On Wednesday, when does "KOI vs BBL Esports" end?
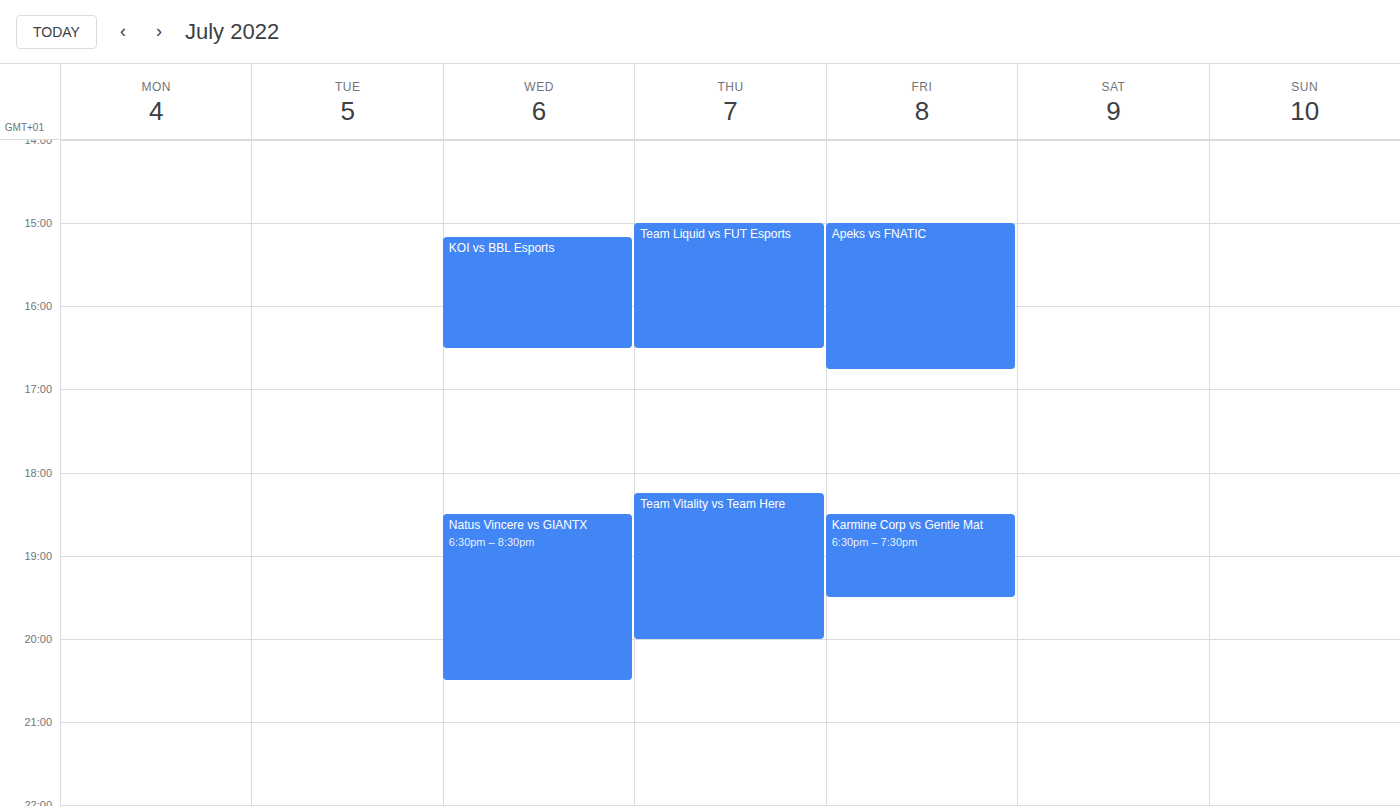
4:30 PM